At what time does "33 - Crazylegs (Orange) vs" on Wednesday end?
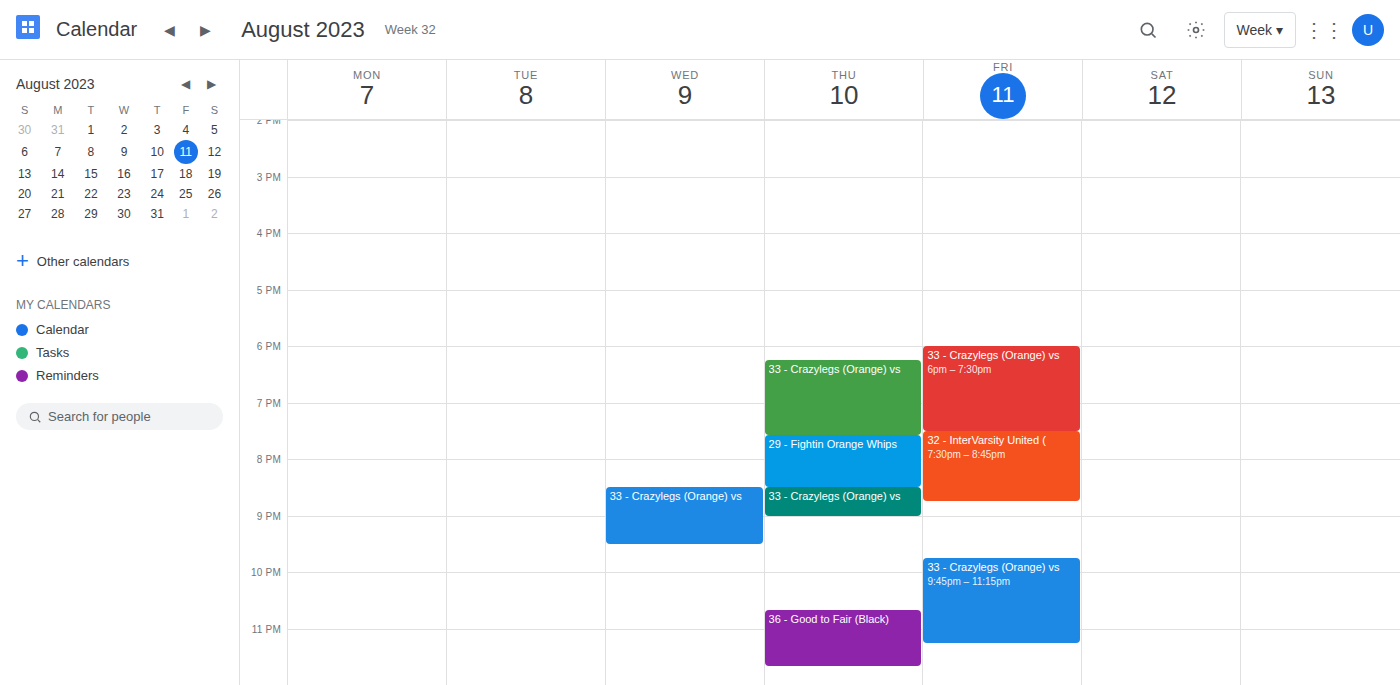
9:30 PM